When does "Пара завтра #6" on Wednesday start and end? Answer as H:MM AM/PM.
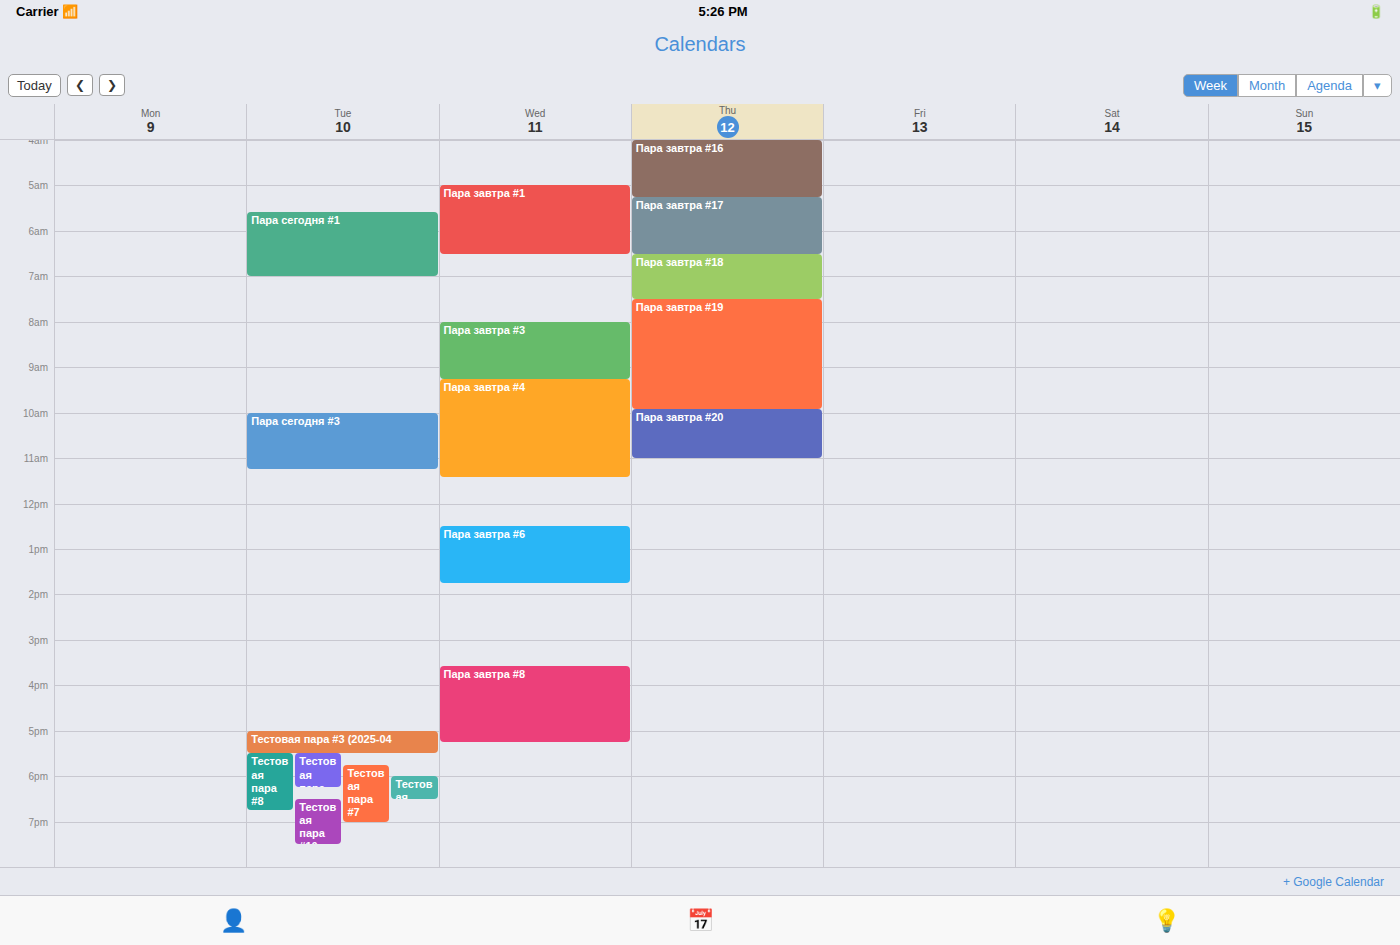
12:30 PM to 1:45 PM